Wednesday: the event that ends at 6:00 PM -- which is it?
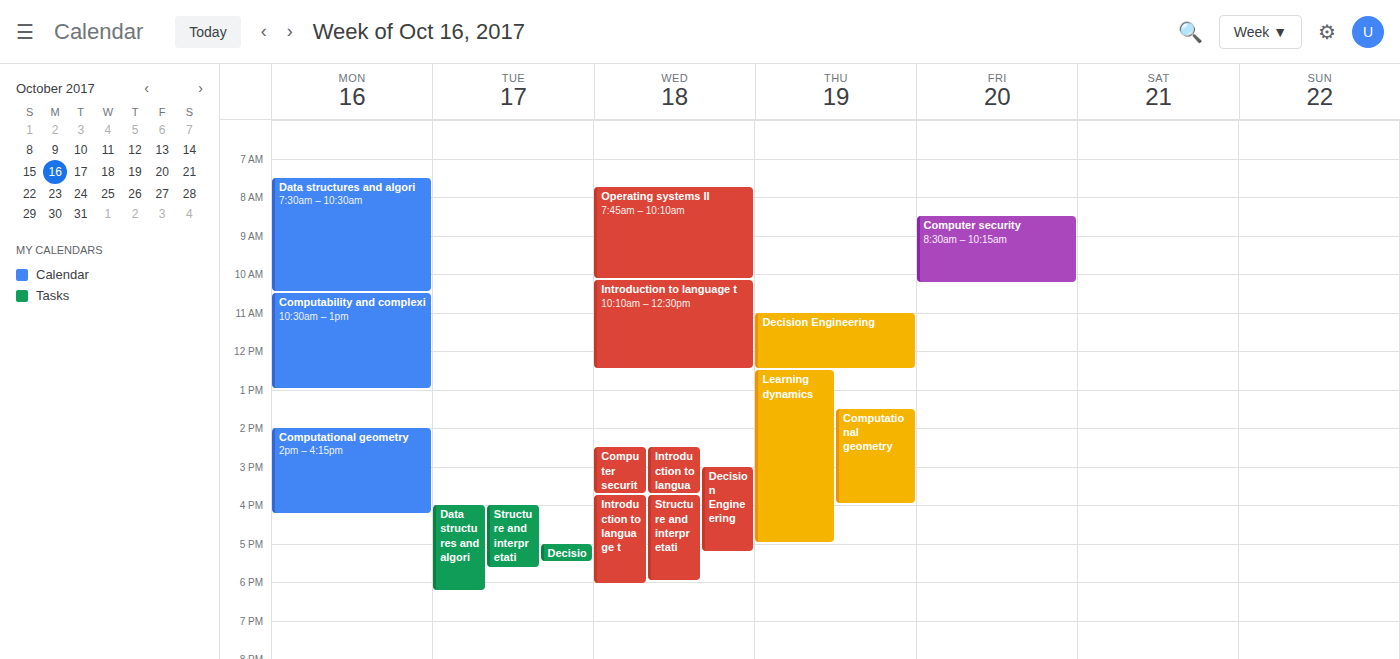
"Structure and interpretati"